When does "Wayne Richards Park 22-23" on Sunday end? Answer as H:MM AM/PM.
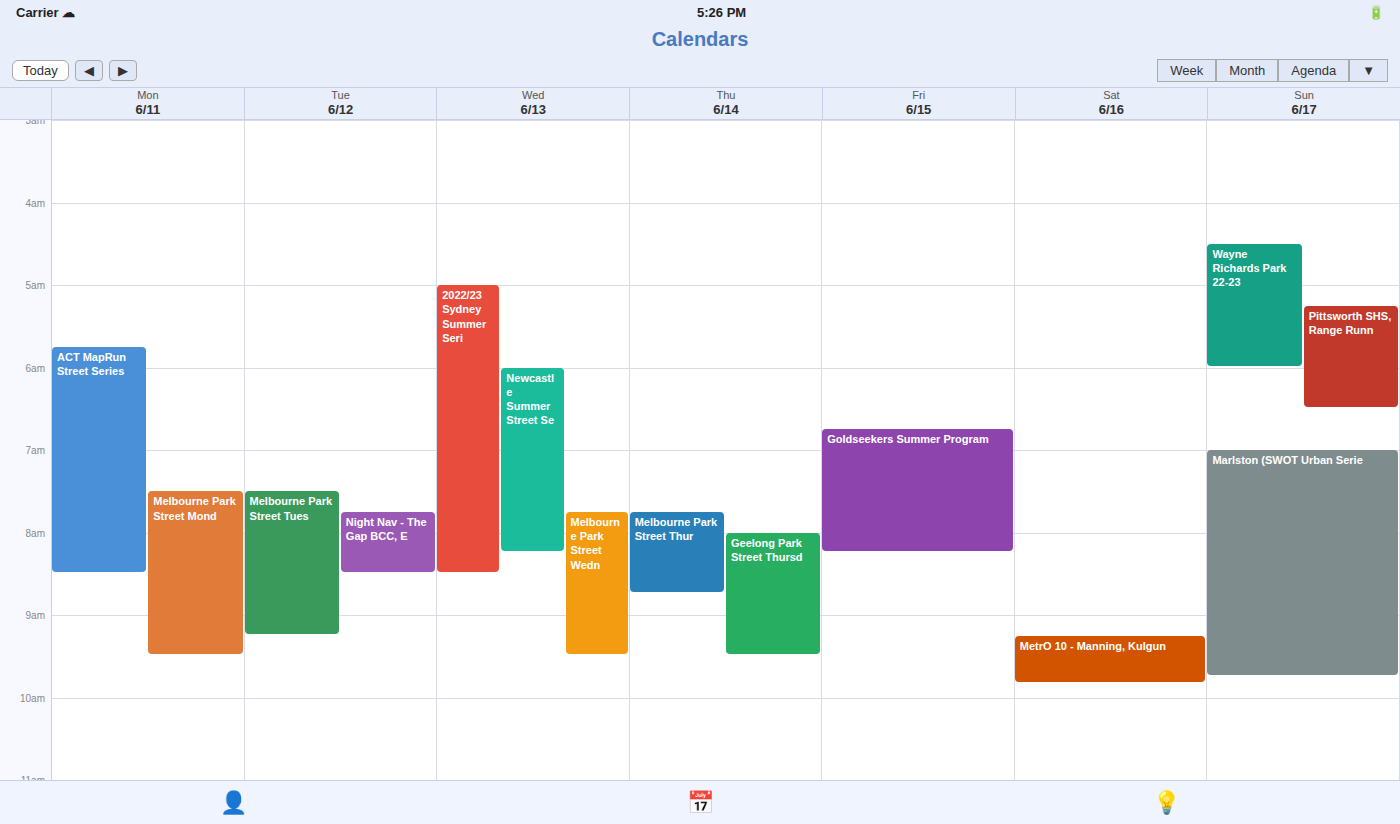
6:00 AM